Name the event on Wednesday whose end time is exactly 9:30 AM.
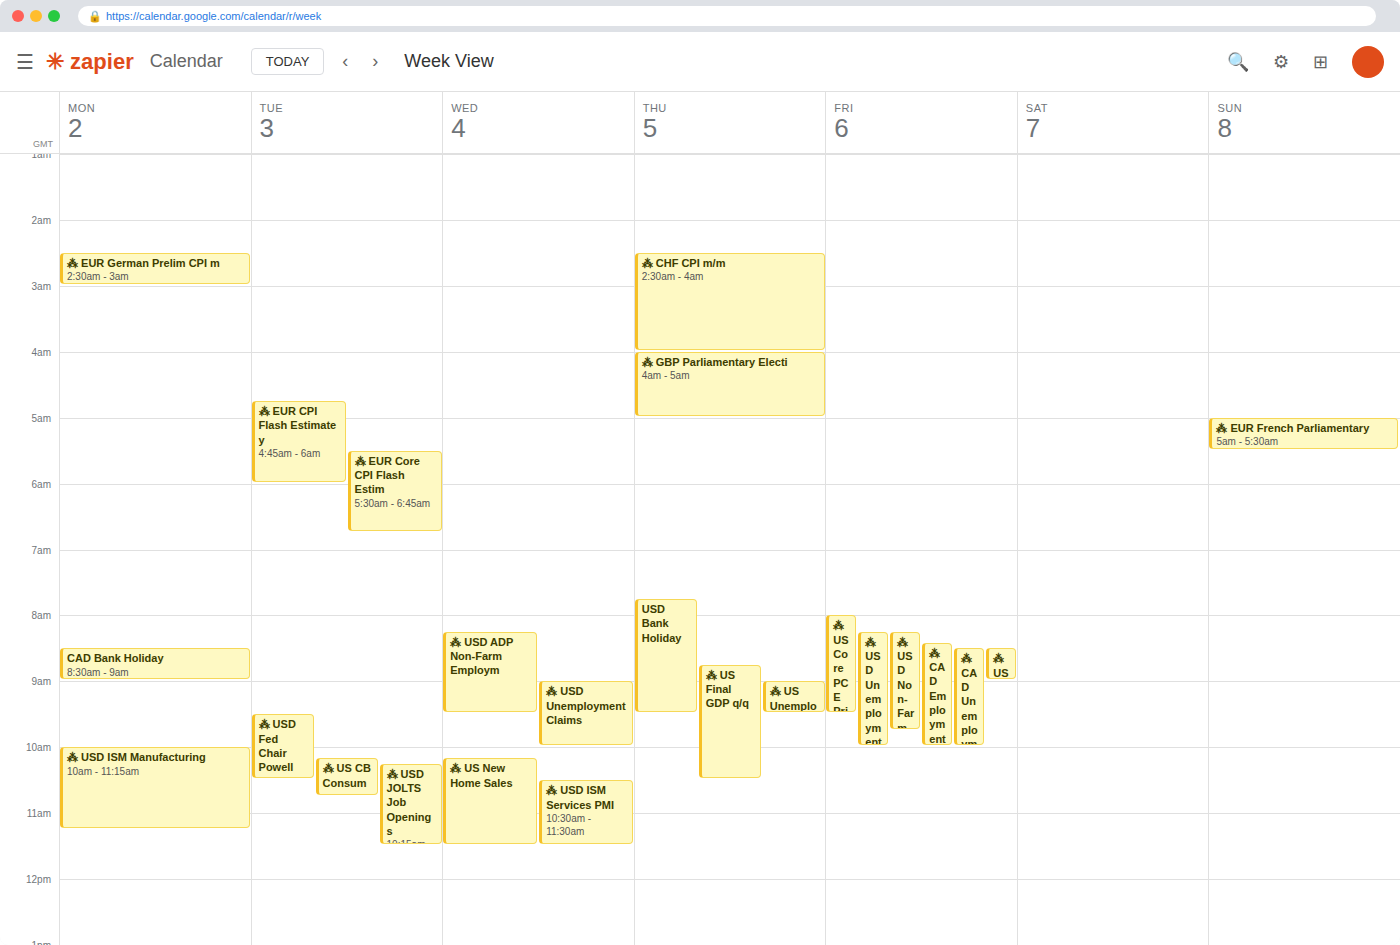
"⁂ USD ADP Non-Farm Employm"